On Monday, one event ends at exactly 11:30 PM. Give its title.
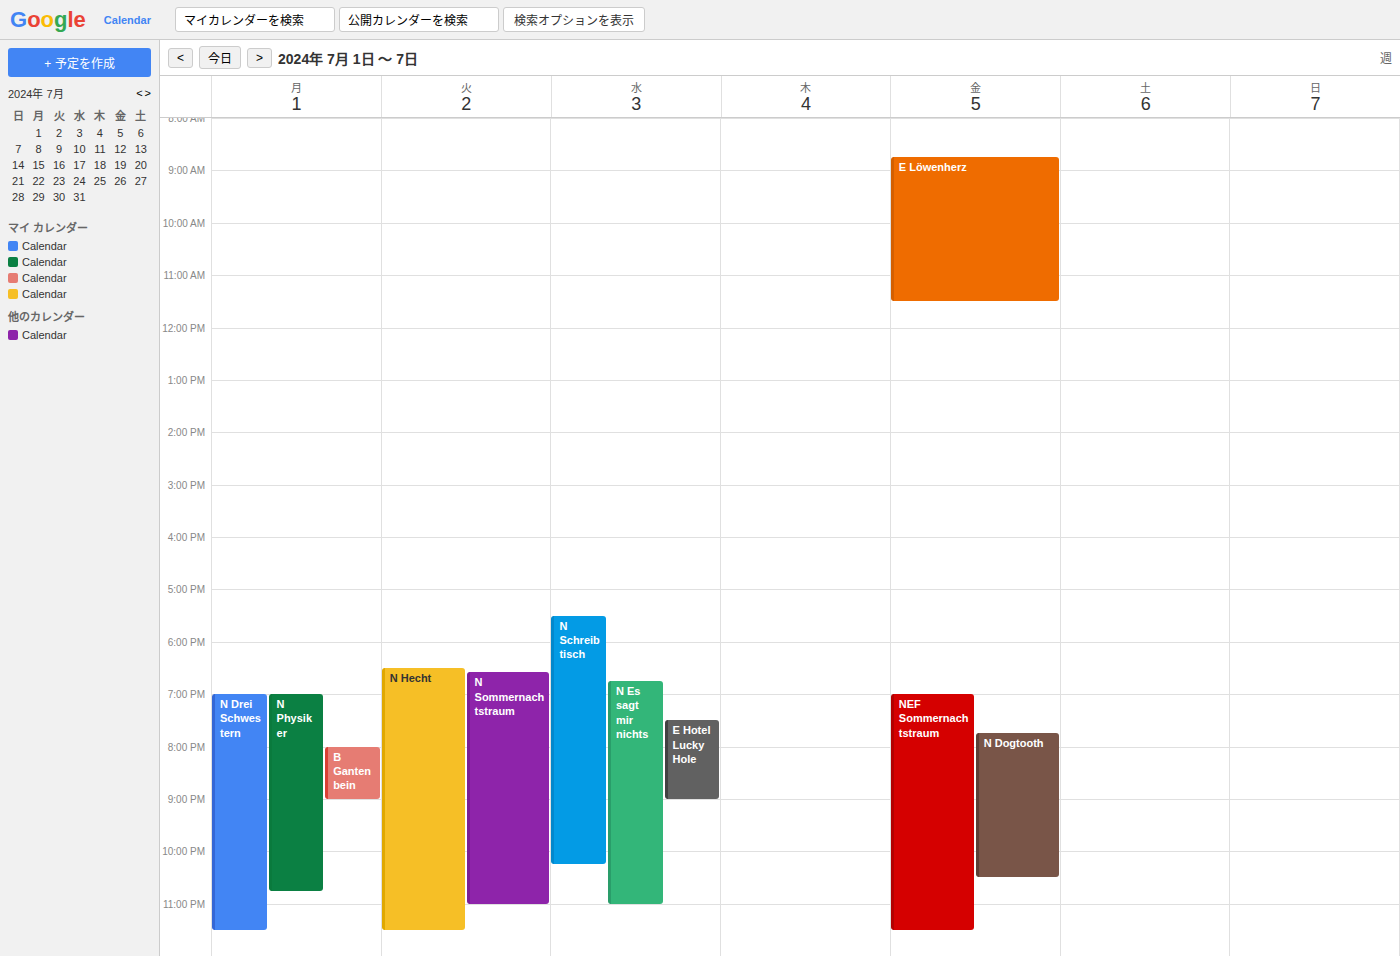
"N Drei Schwestern"